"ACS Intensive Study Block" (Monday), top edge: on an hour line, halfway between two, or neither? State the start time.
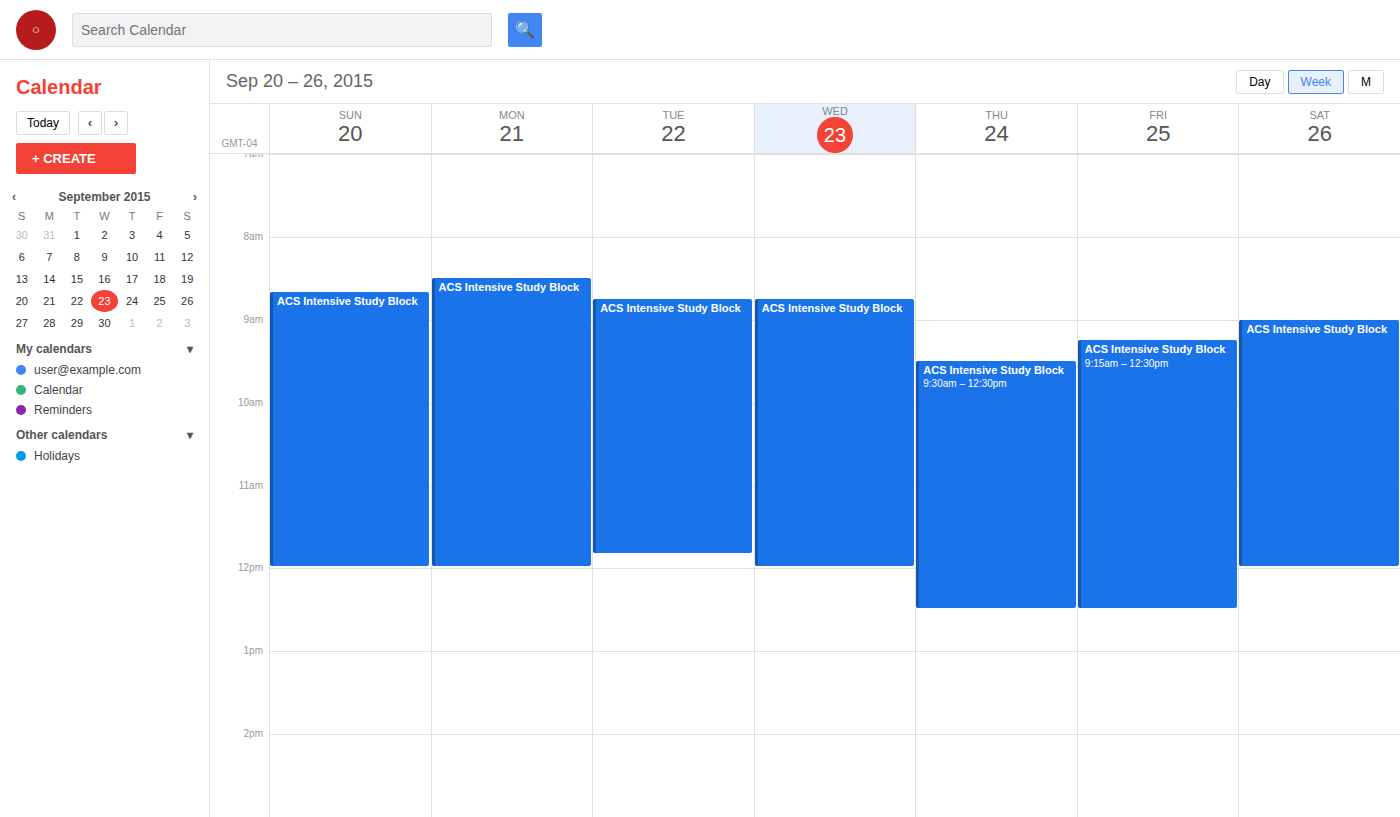
8:30 AM -- halfway between the 8 AM and 9 AM lines.